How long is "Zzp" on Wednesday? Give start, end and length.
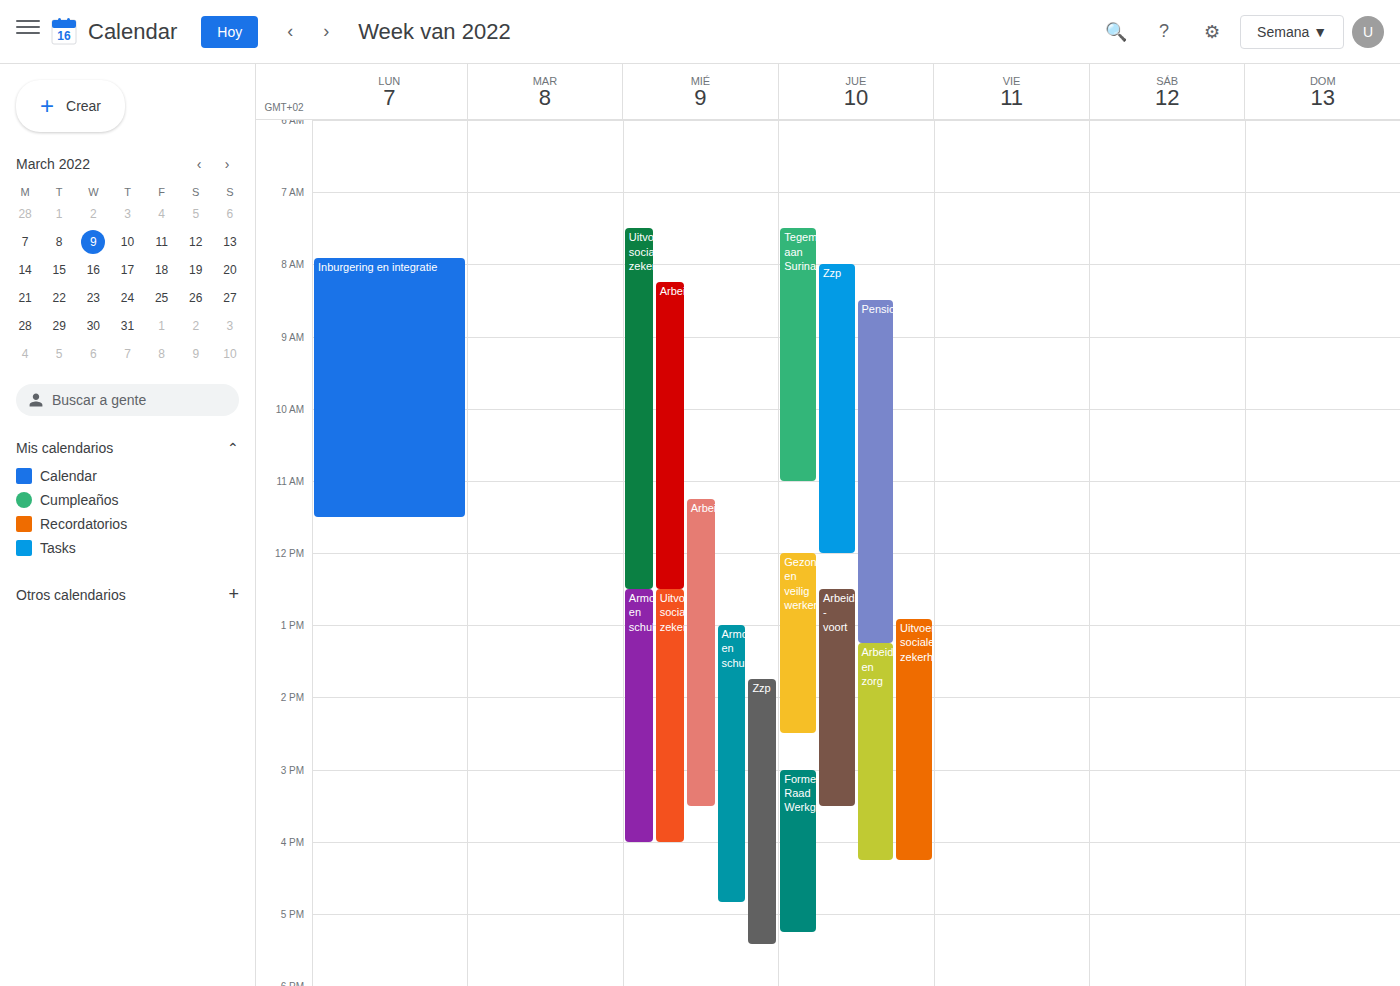
1:45 PM to 5:25 PM, 3 hours 40 minutes